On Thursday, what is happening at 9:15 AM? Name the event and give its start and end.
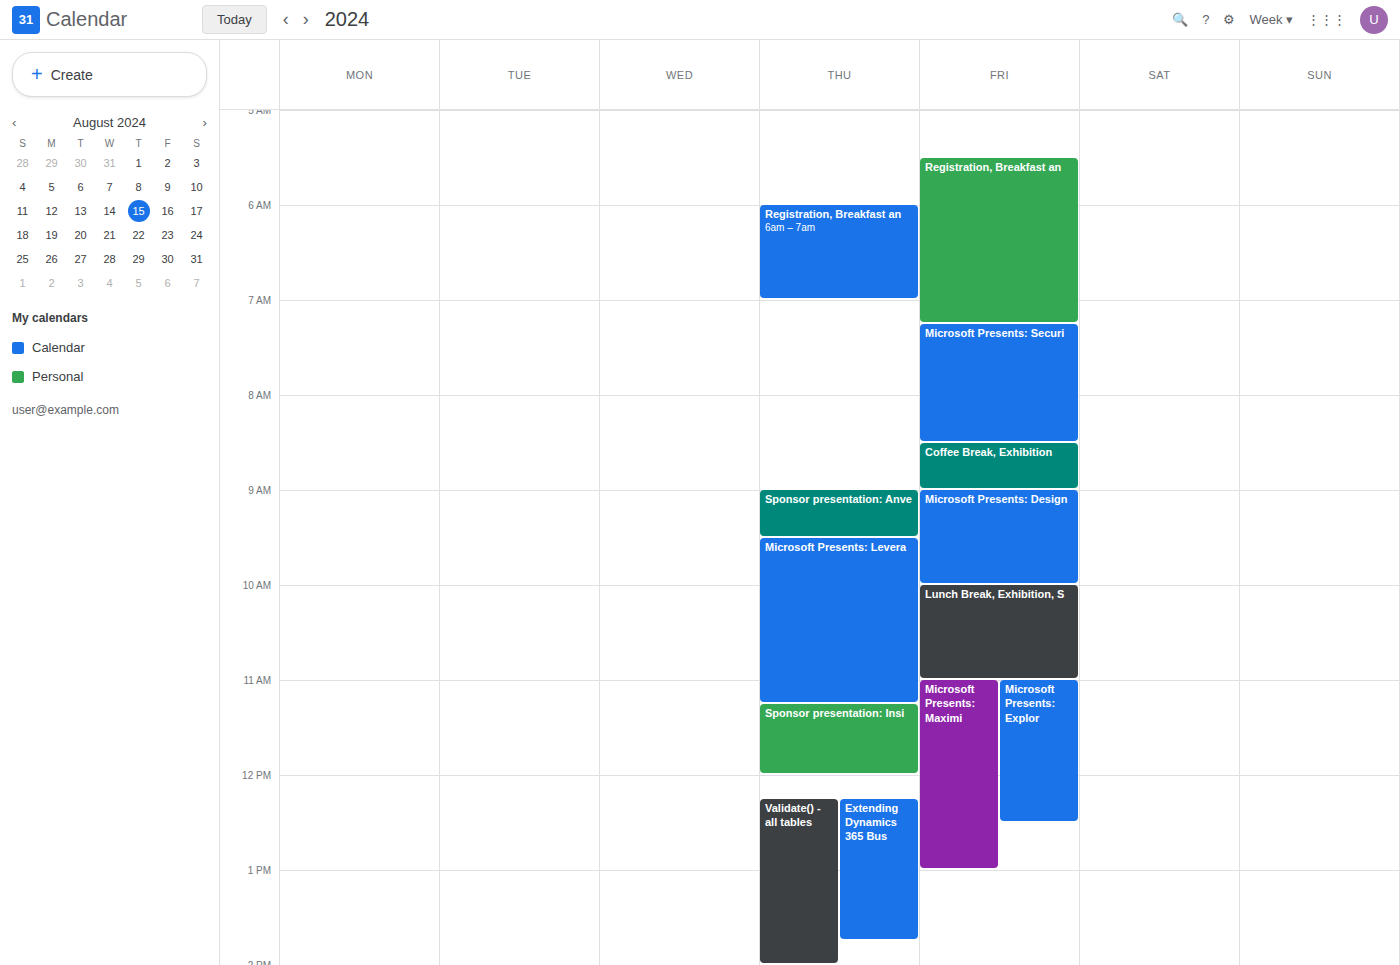
"Sponsor presentation: Anve", 9:00 AM to 9:30 AM